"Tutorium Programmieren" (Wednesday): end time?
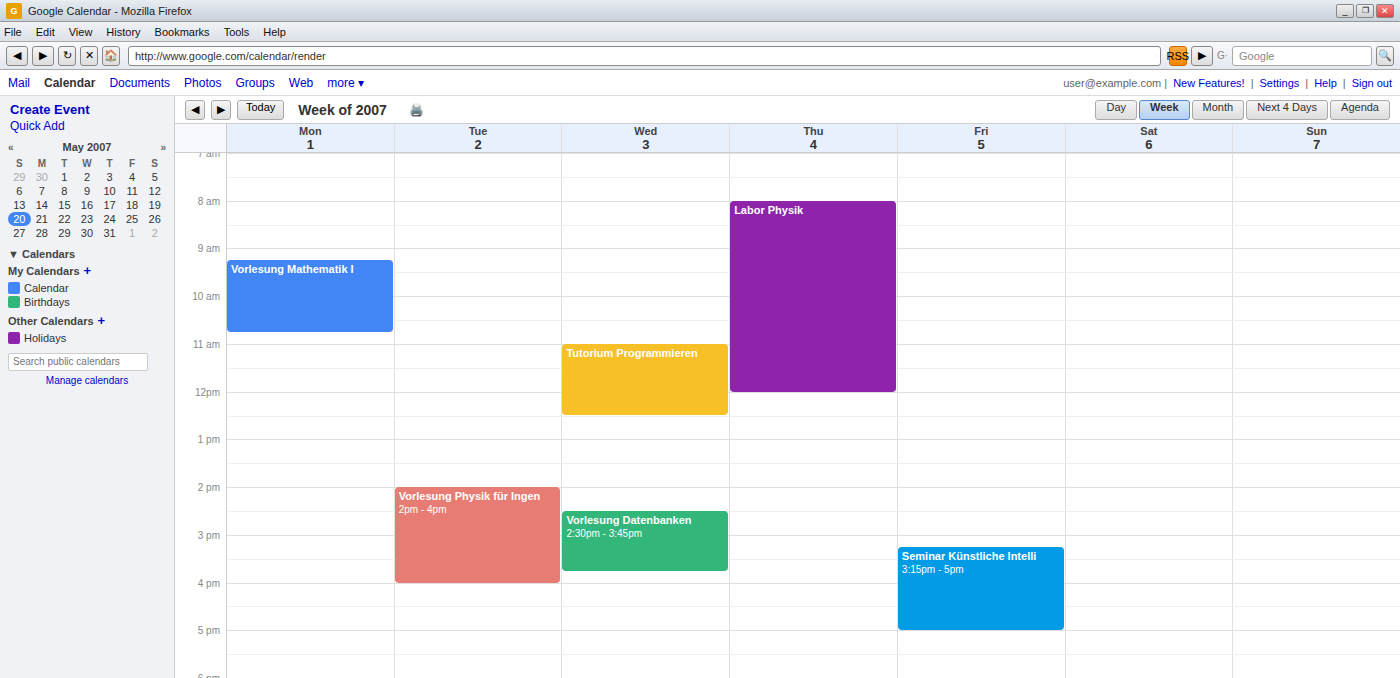
12:30 PM